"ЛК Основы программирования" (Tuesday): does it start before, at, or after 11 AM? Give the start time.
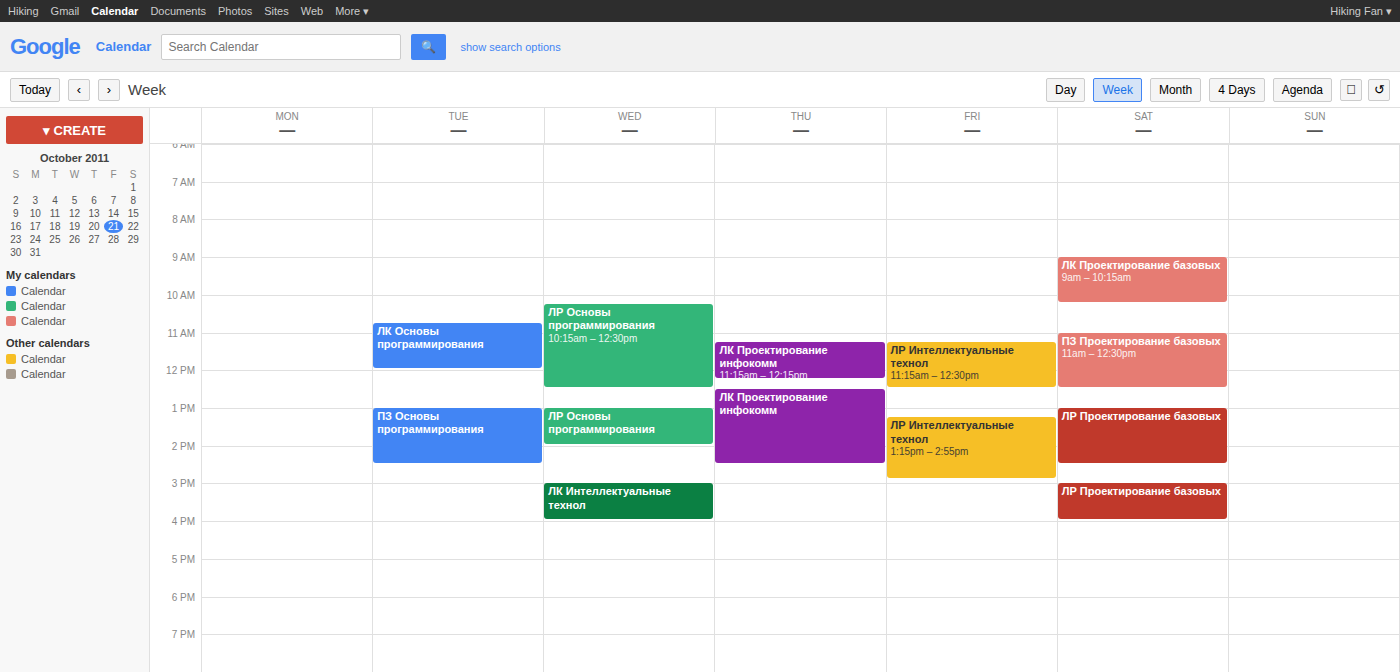
10:45 AM -- before 11 AM, 15 minutes above the 11 AM line.